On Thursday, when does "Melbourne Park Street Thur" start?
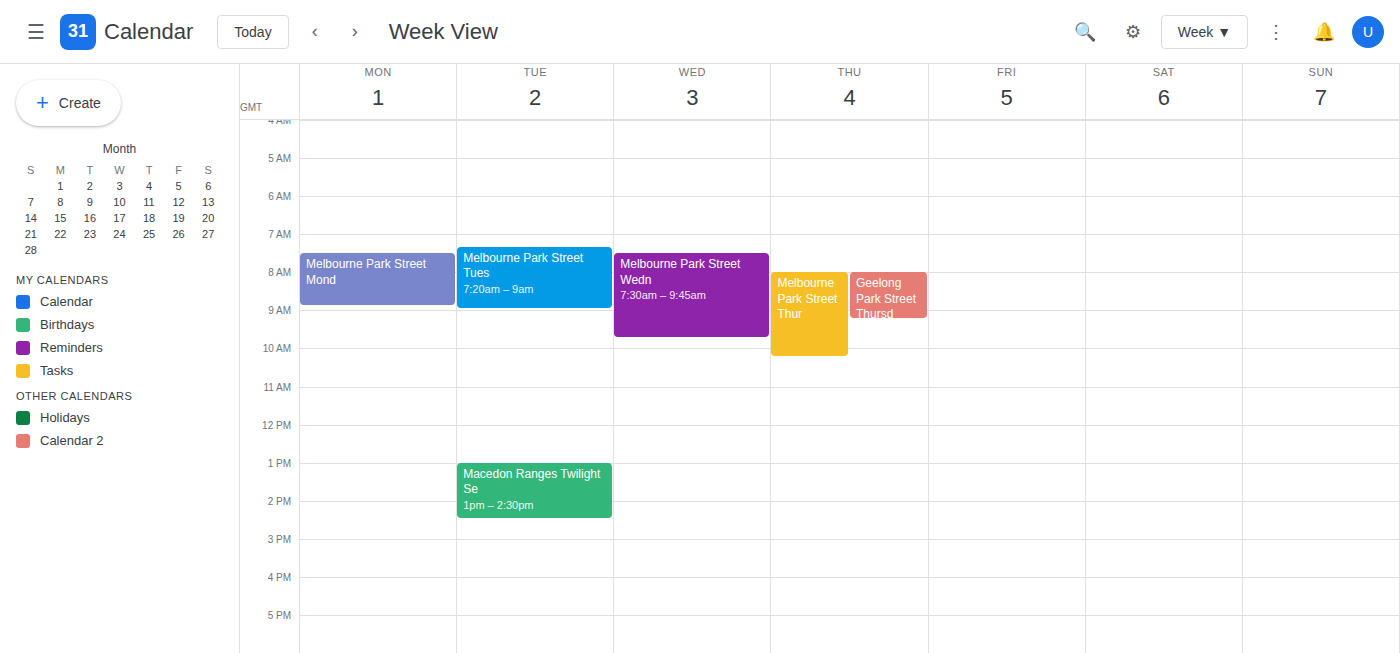
8:00 AM